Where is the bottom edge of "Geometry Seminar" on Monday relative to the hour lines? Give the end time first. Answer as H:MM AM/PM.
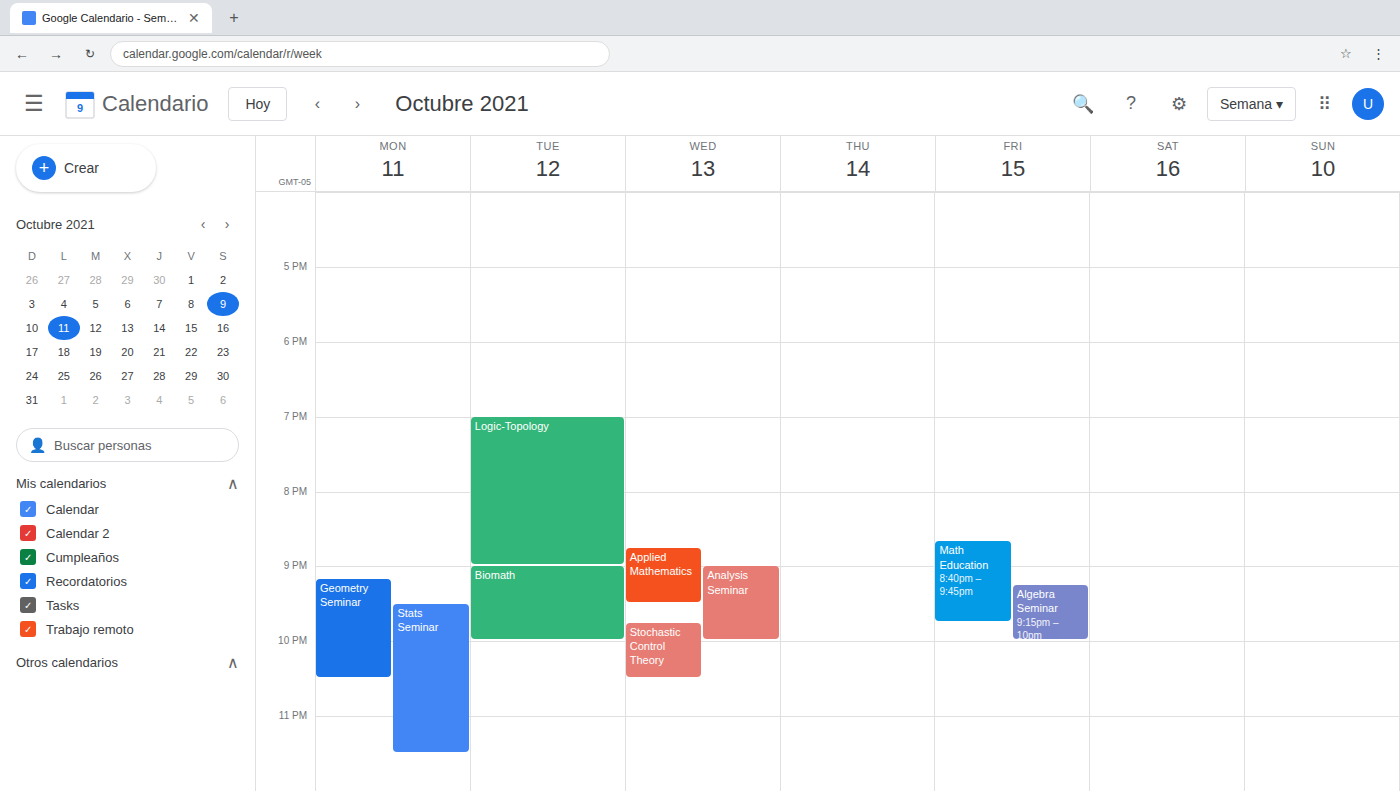
10:30 PM -- halfway between the 10 PM and 11 PM lines.